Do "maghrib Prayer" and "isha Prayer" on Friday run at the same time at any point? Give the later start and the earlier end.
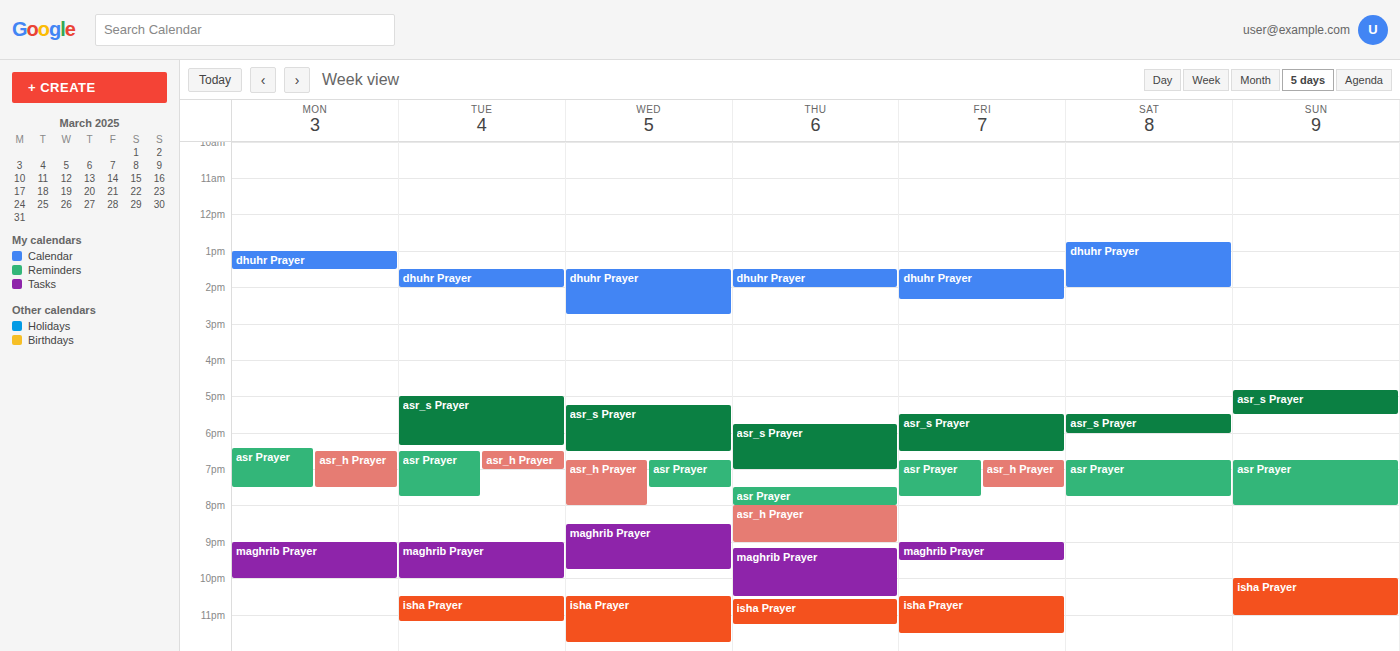
"maghrib Prayer" ends at 9:30 PM and "isha Prayer" starts at 10:30 PM -- no overlap.